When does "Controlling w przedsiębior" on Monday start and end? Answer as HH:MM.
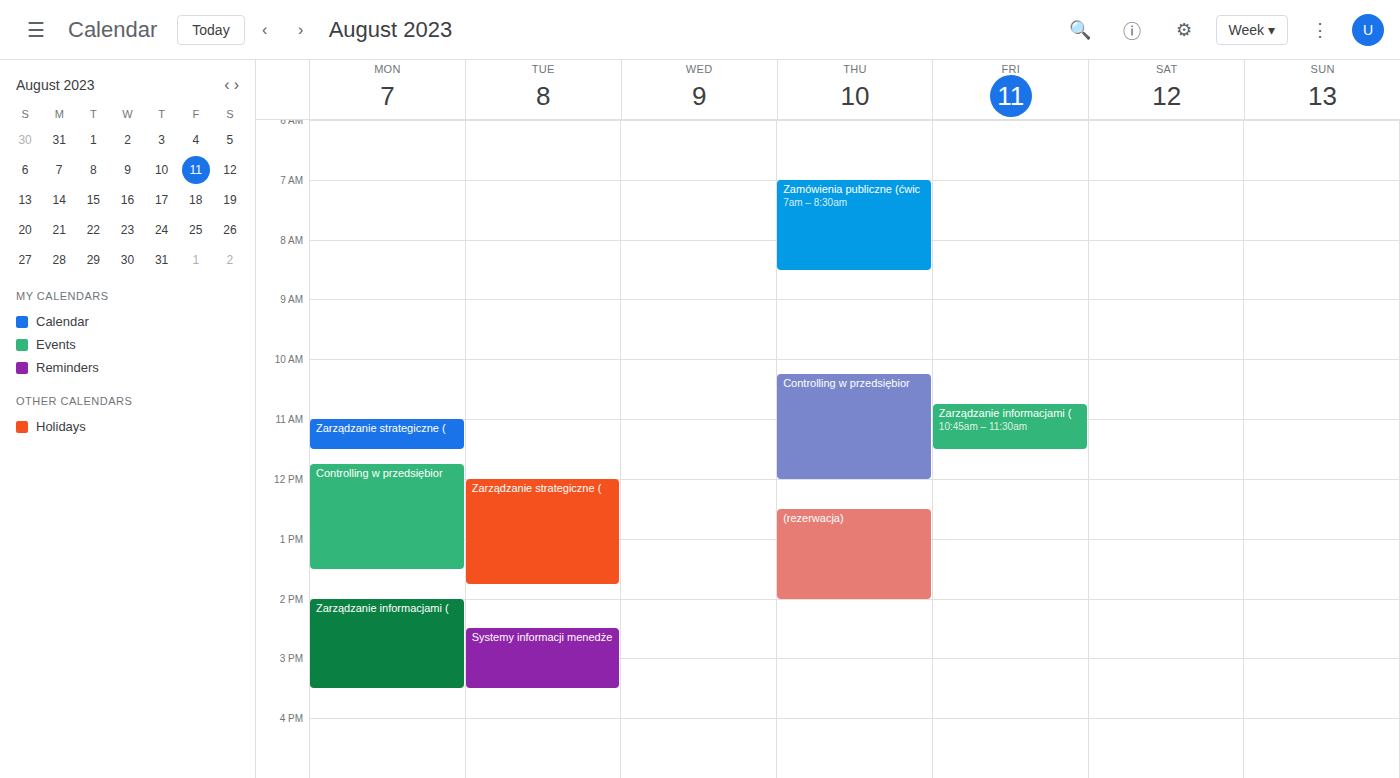
11:45 to 13:30